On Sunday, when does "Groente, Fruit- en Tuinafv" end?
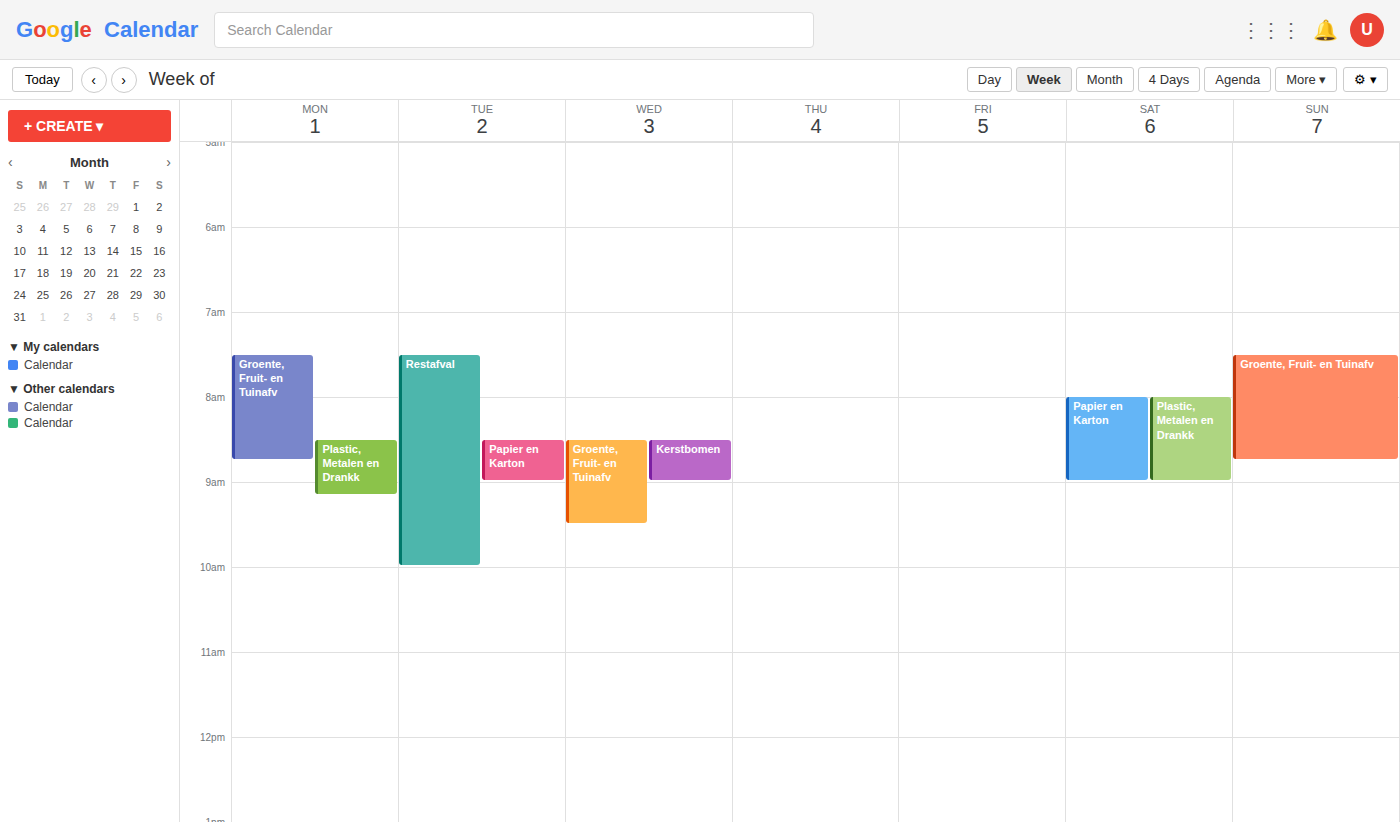
8:45 AM